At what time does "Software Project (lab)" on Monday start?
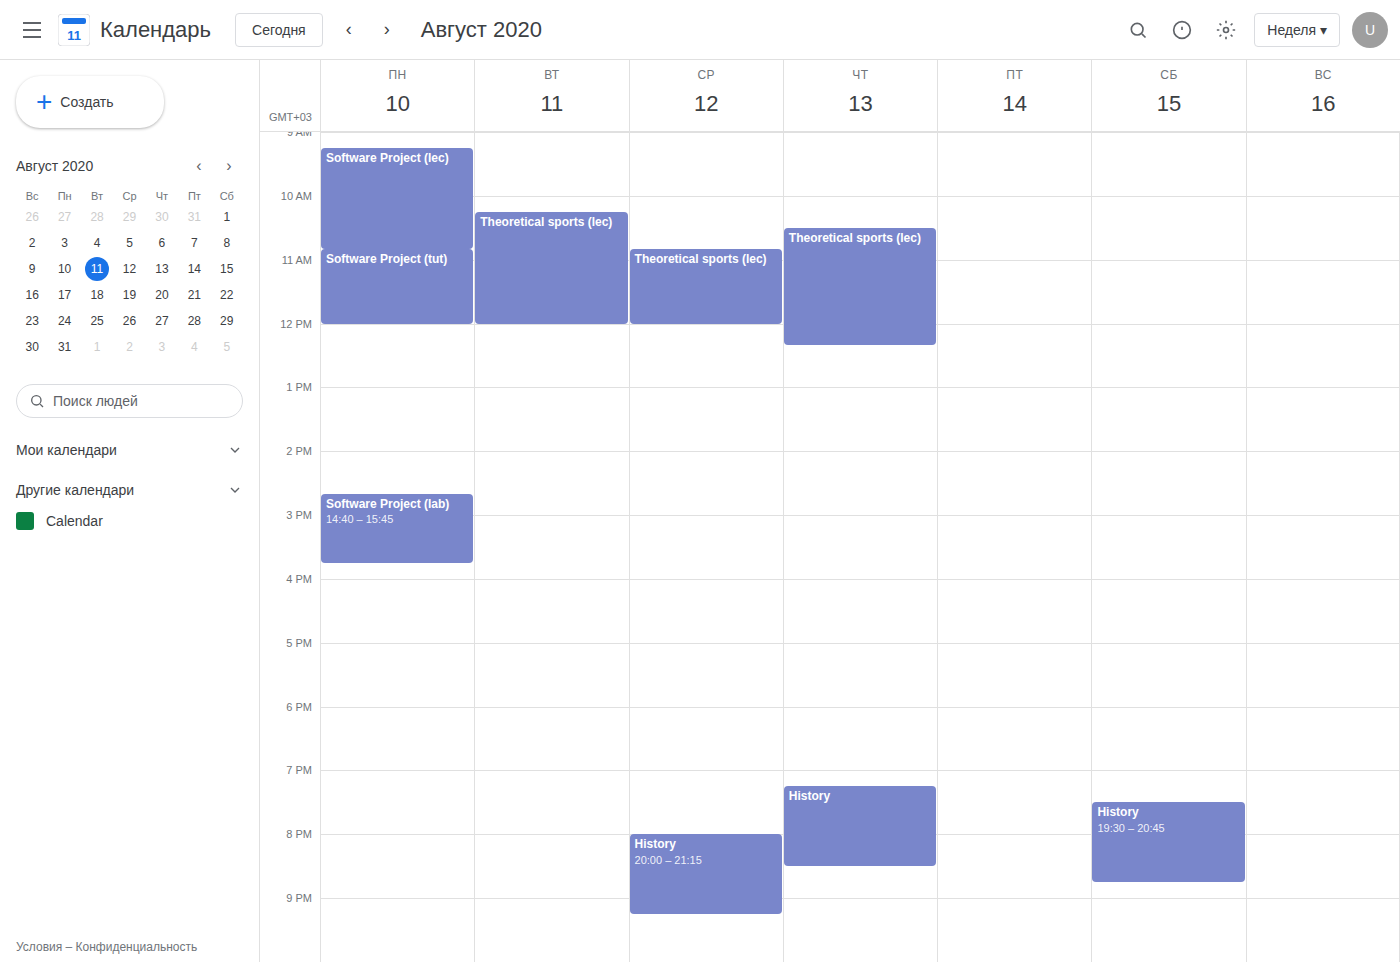
2:40 PM